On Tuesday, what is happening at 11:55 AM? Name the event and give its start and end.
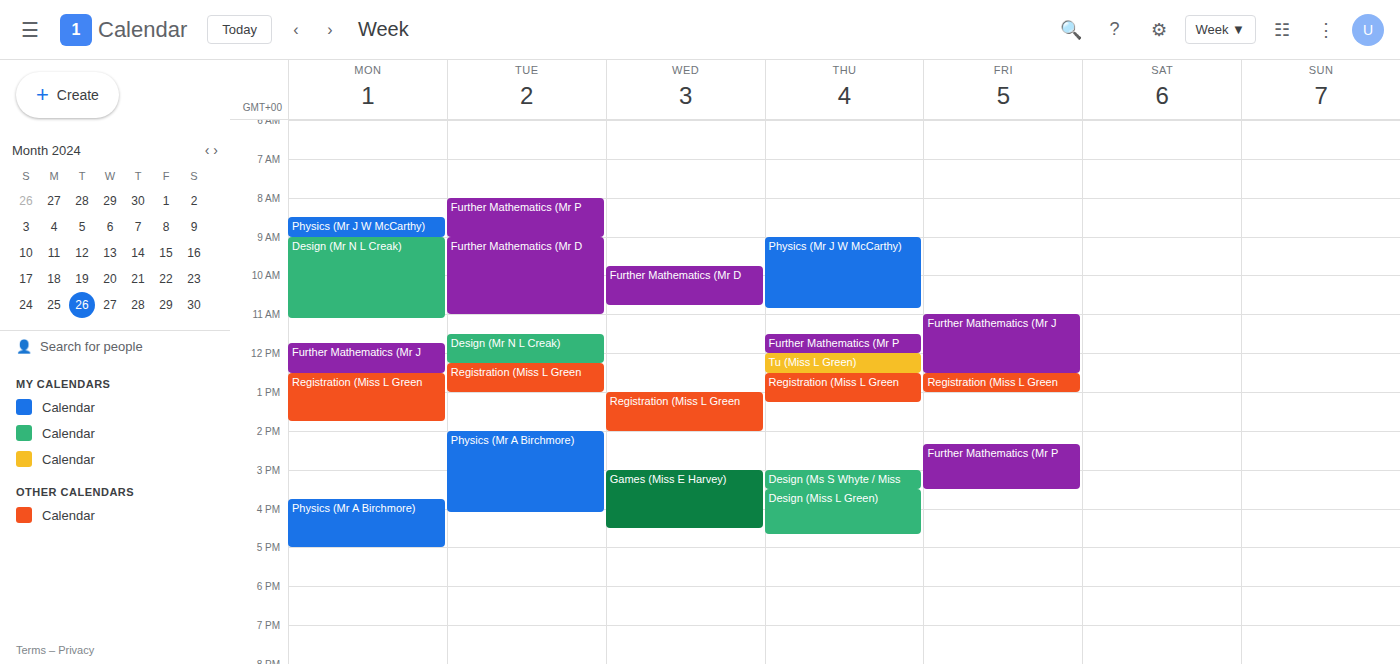
"Design (Mr N L Creak)", 11:30 AM to 12:15 PM